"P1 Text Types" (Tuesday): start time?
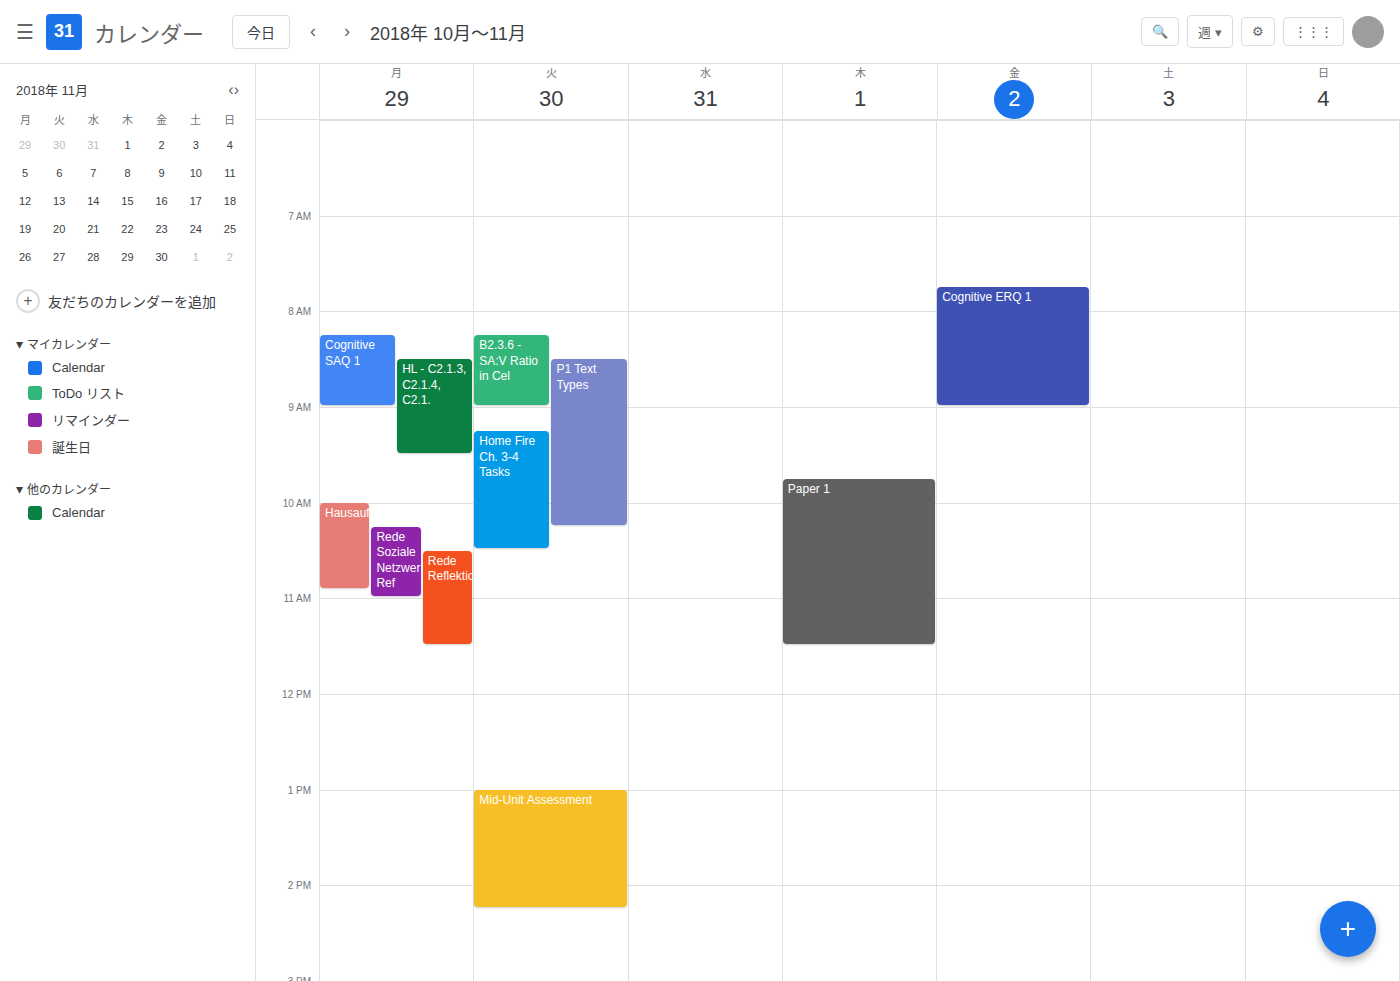
8:30 AM